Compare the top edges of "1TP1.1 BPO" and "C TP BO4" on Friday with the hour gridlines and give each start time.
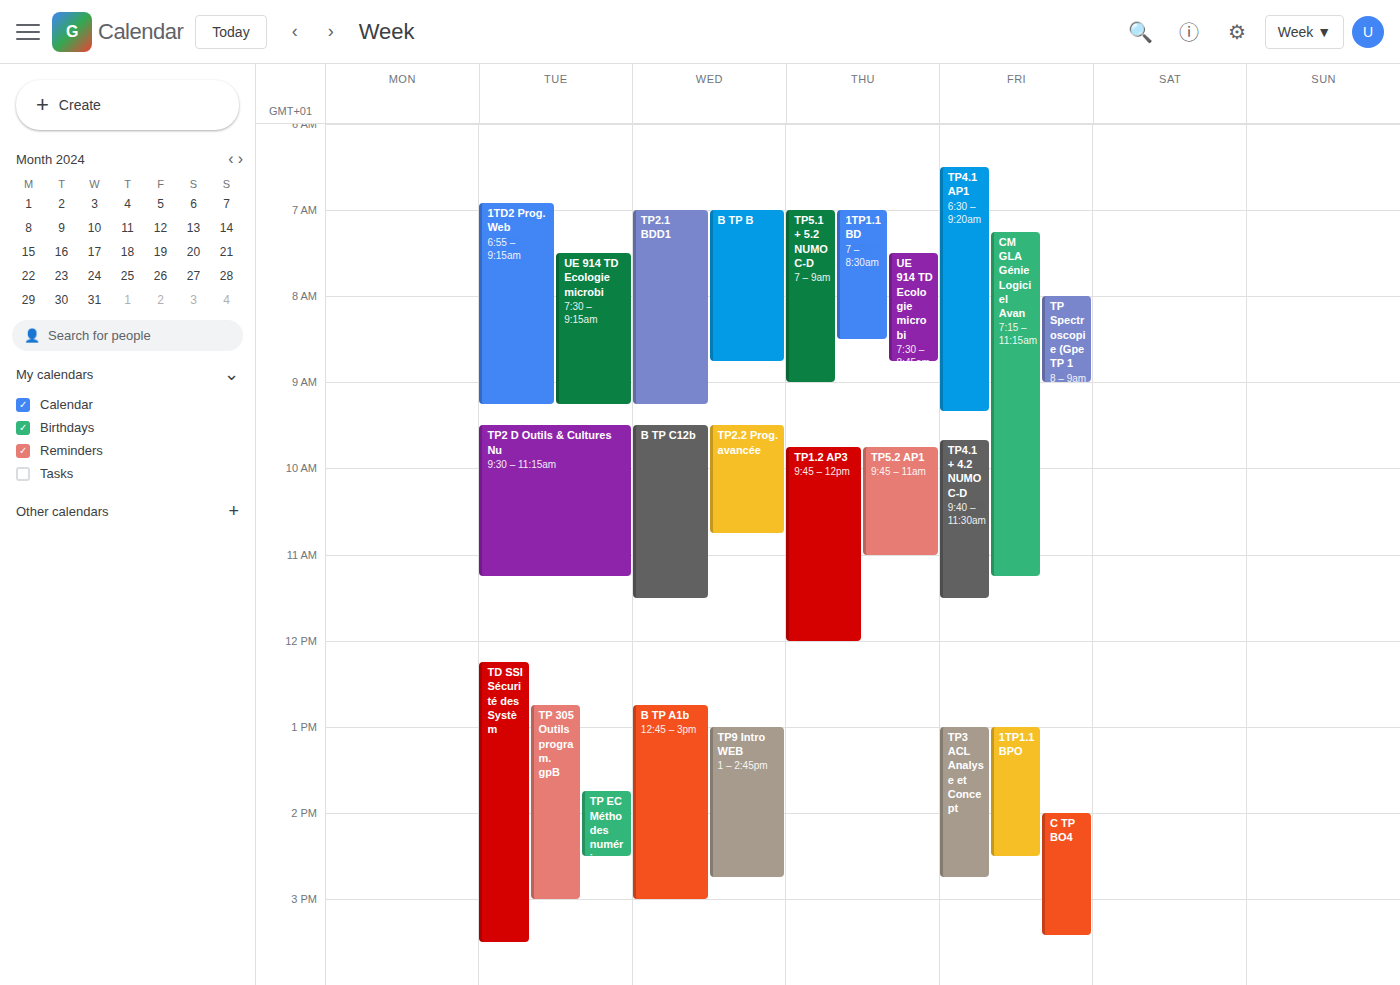
"1TP1.1 BPO": 1:00 PM, exactly on the 1 PM line. "C TP BO4": 2:00 PM, exactly on the 2 PM line.